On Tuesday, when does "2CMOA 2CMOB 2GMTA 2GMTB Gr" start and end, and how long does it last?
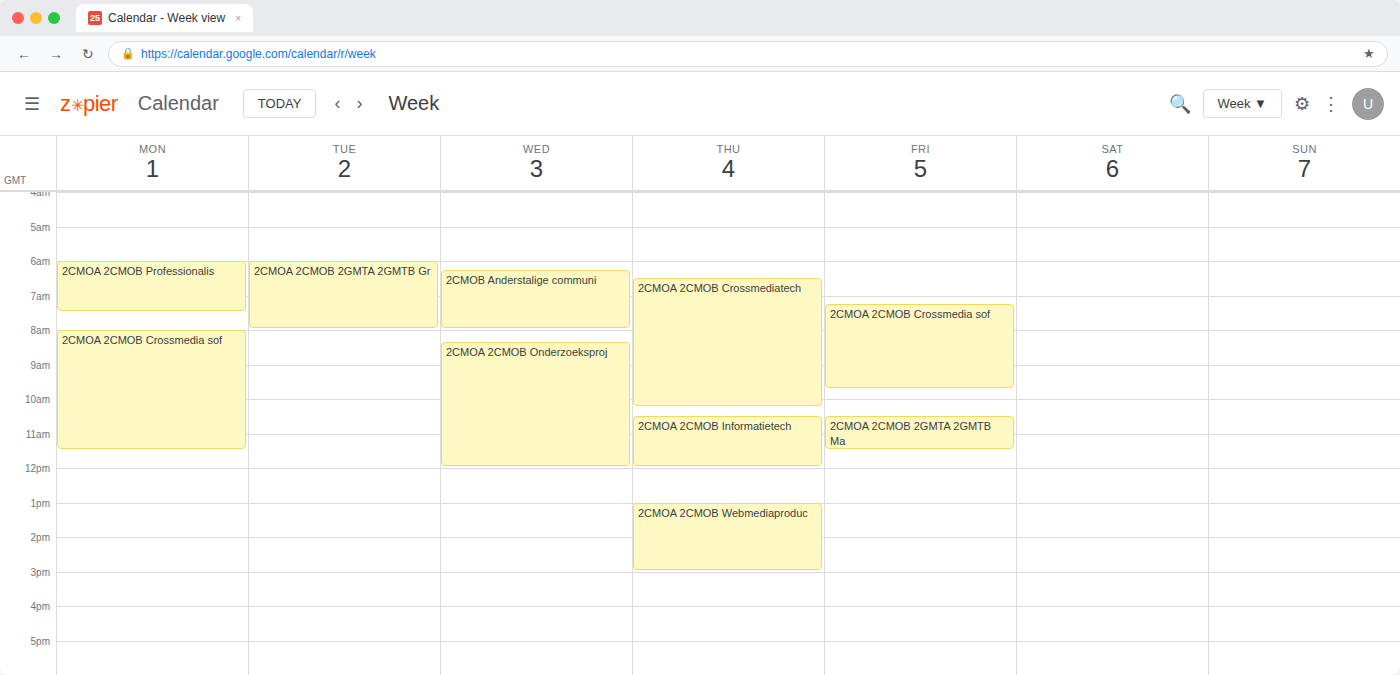
06:00 to 08:00, 2 hours